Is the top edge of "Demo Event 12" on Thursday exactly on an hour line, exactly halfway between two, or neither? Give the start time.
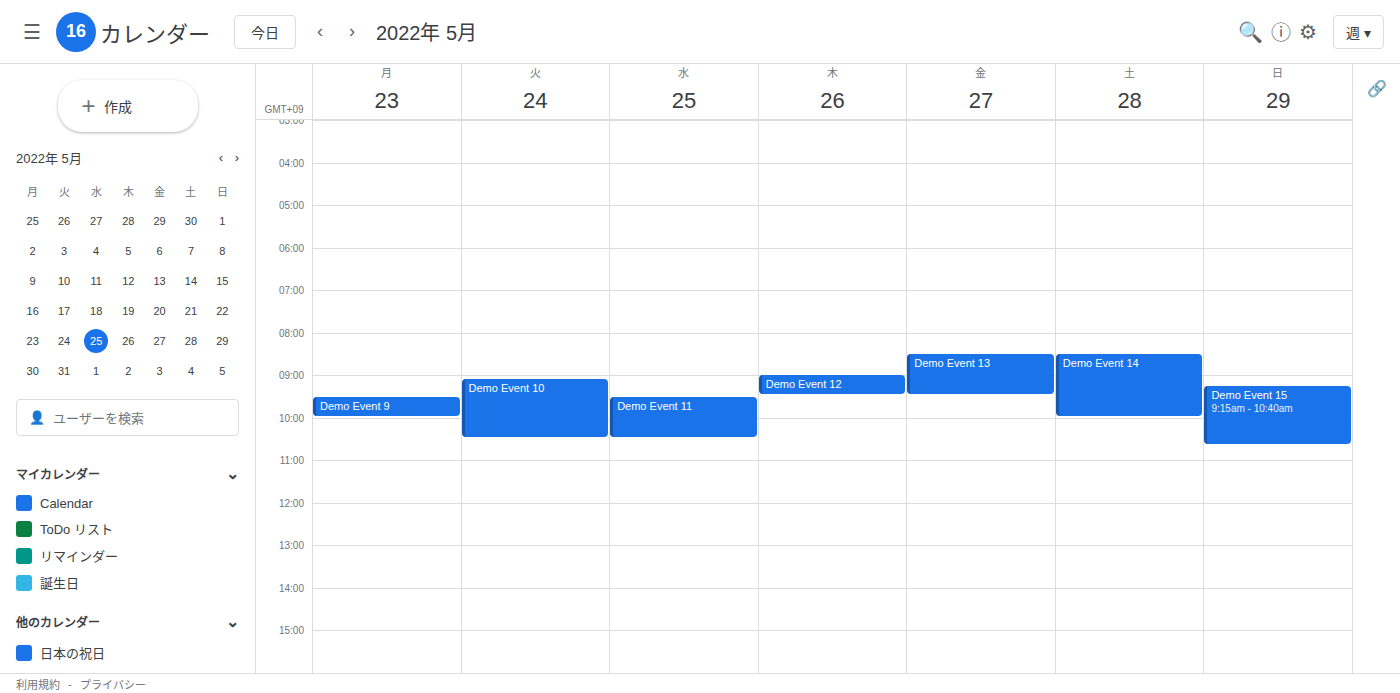
9:00 AM -- exactly on the 9 AM line.